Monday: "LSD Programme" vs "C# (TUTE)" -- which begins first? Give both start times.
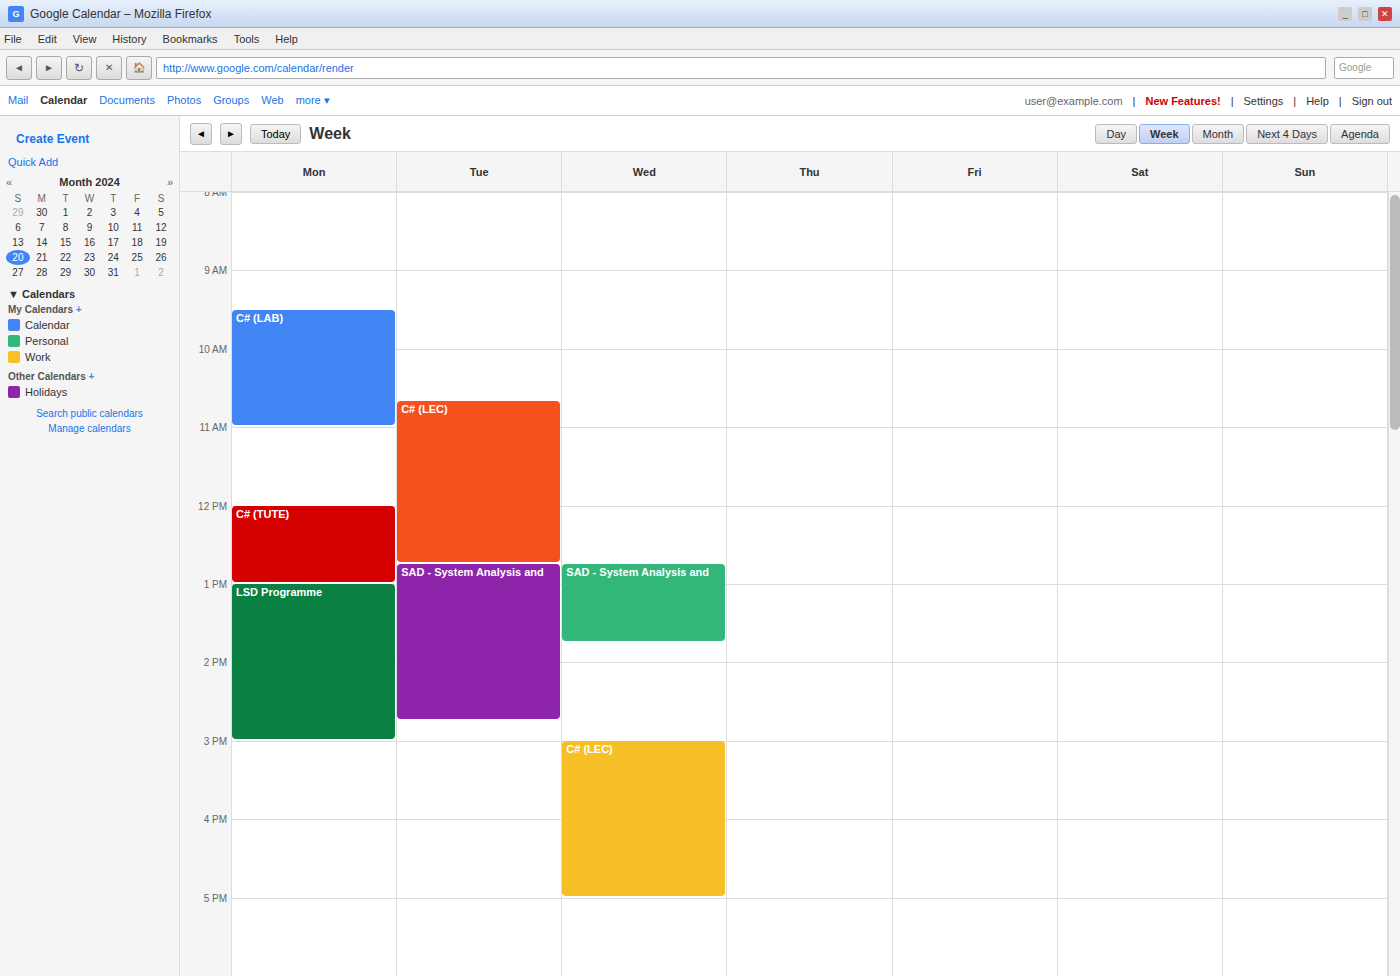
"C# (TUTE)" 12:00; "LSD Programme" 13:00.